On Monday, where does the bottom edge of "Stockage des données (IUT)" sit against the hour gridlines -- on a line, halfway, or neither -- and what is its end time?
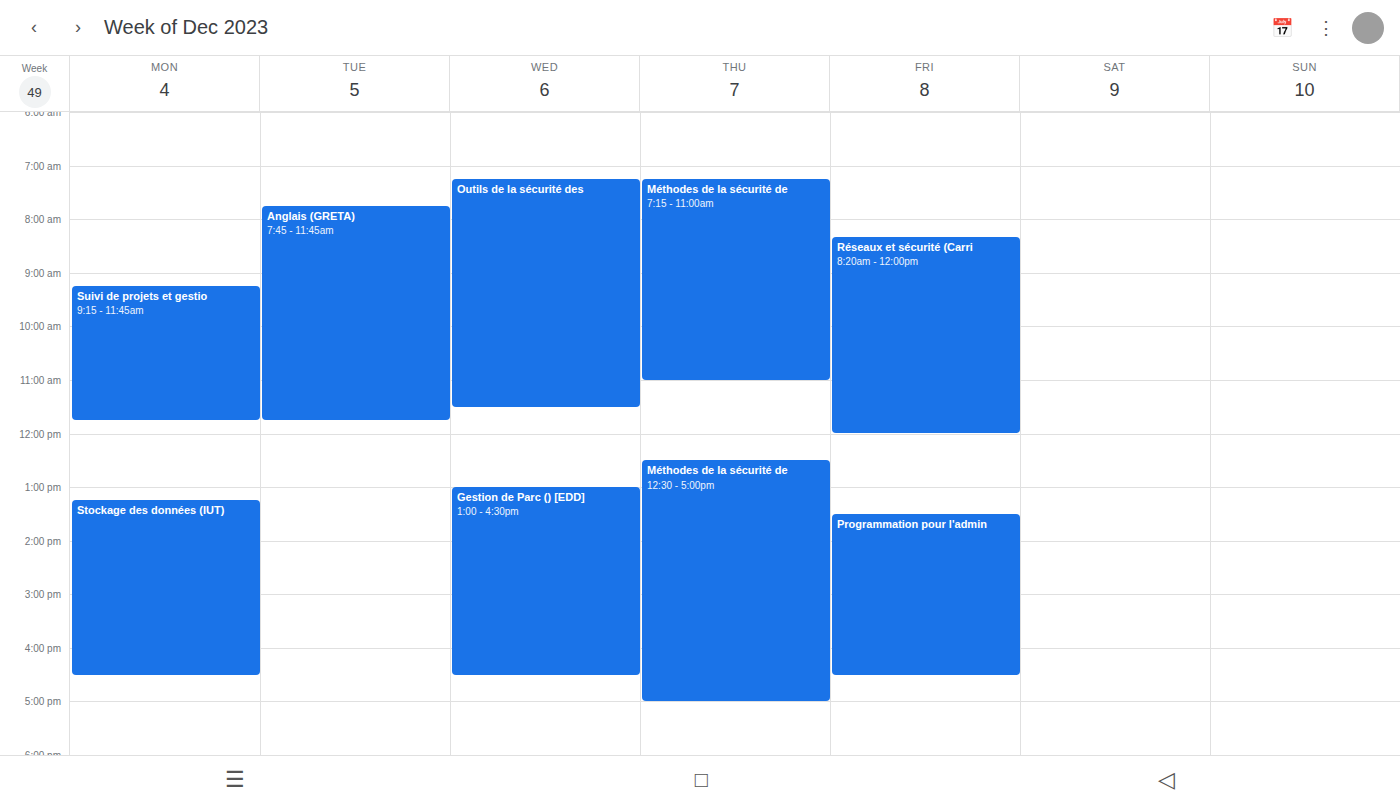
4:30 PM -- halfway between the 4 PM and 5 PM lines.